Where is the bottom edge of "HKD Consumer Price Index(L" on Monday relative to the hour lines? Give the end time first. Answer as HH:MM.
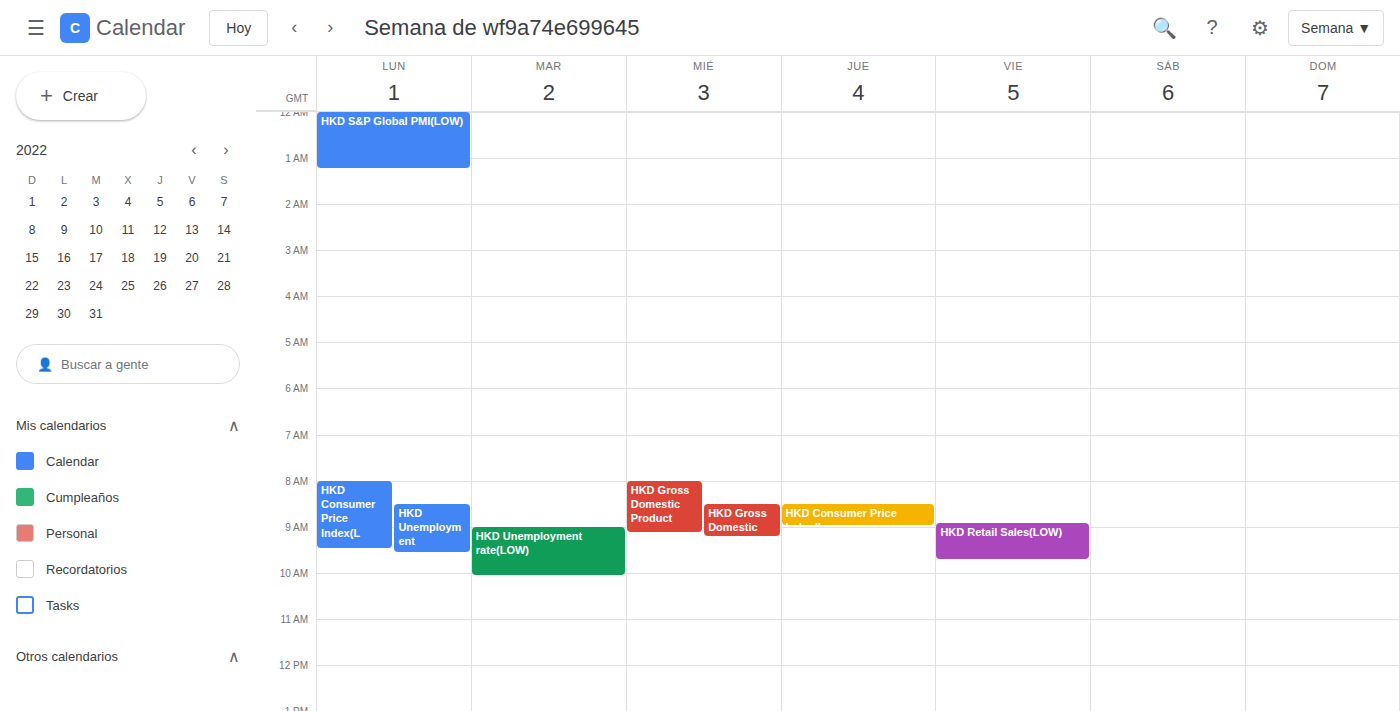
09:30 -- halfway between the 09:00 and 10:00 lines.